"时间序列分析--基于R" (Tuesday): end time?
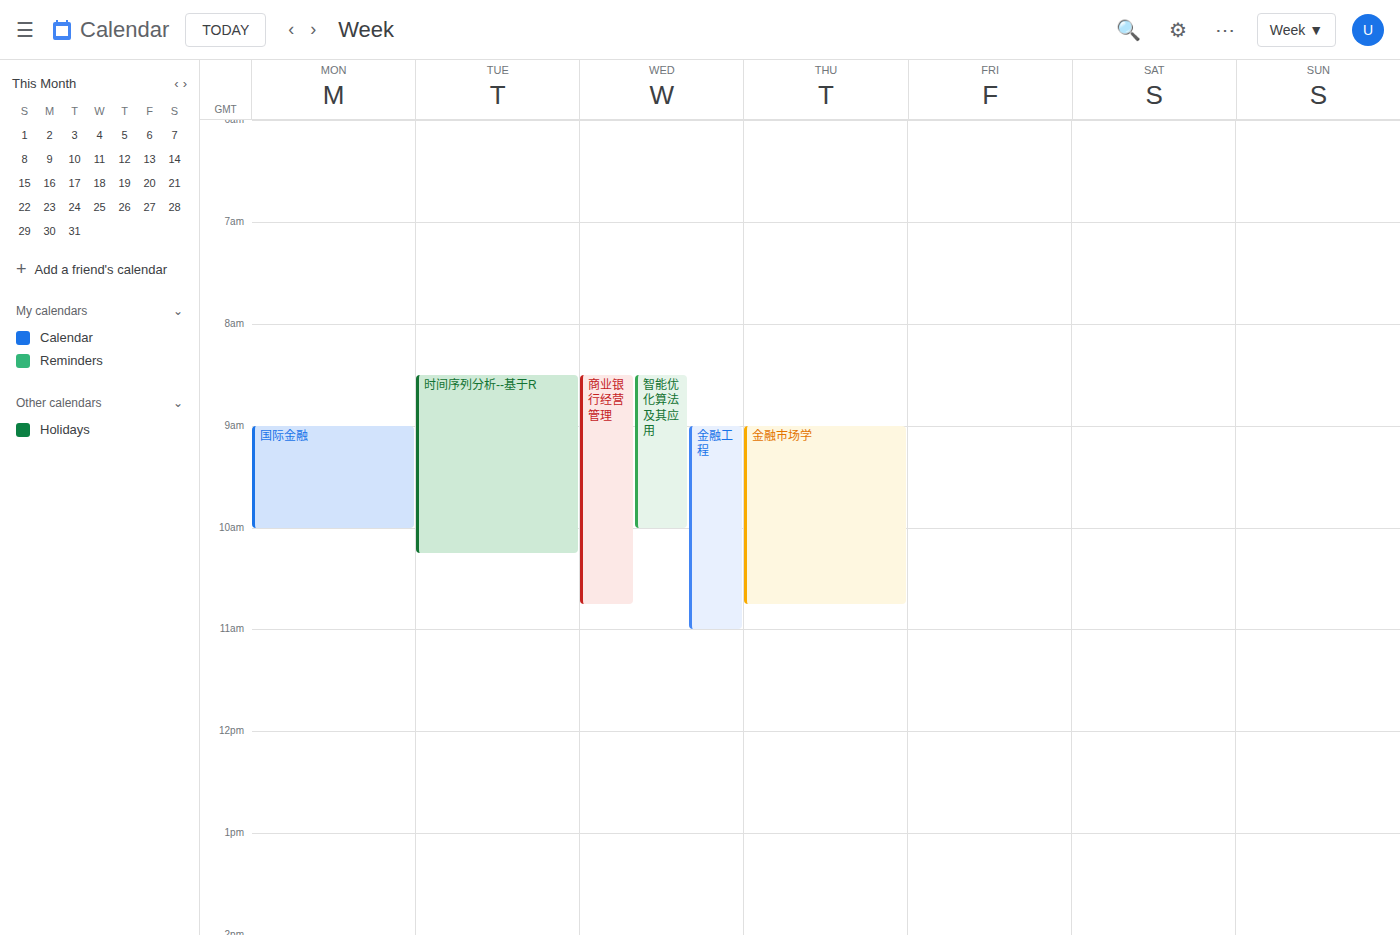
10:15